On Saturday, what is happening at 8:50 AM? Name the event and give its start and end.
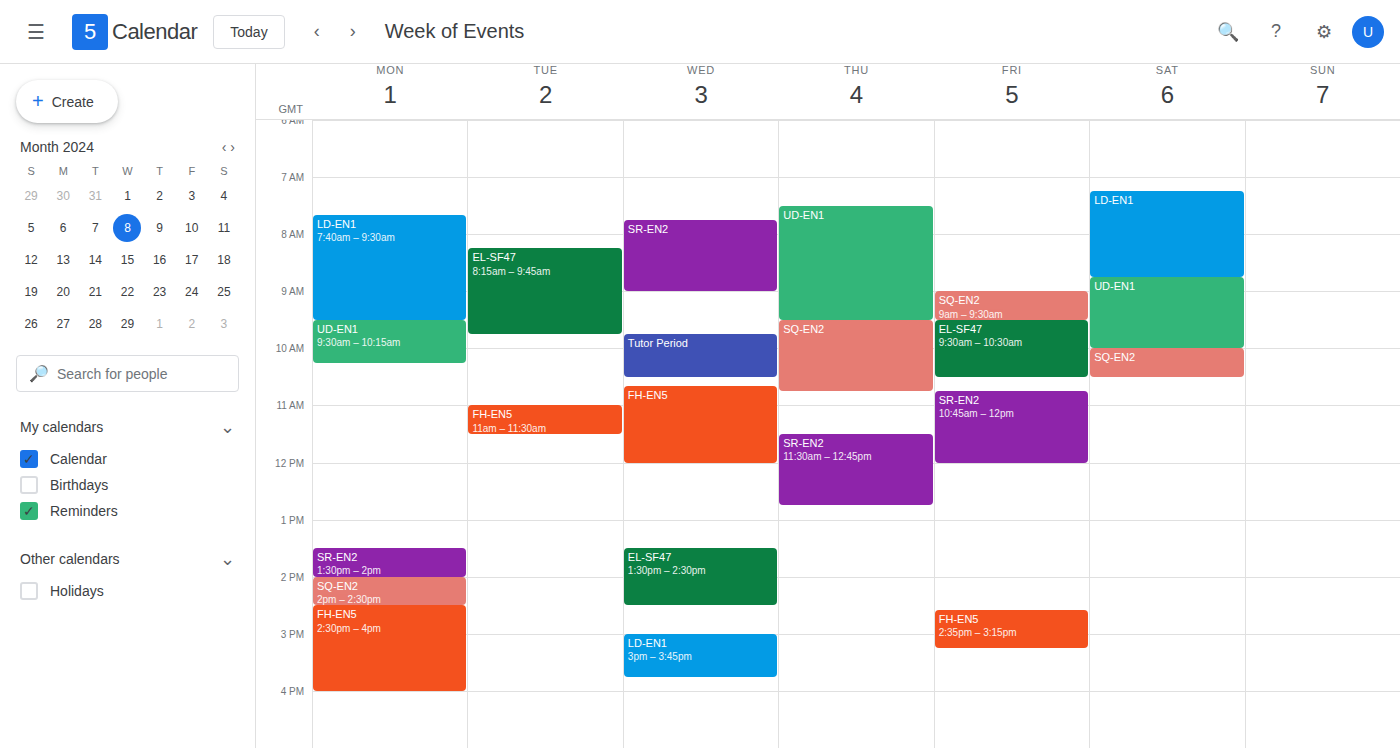
"UD-EN1", 8:45 AM to 10:00 AM